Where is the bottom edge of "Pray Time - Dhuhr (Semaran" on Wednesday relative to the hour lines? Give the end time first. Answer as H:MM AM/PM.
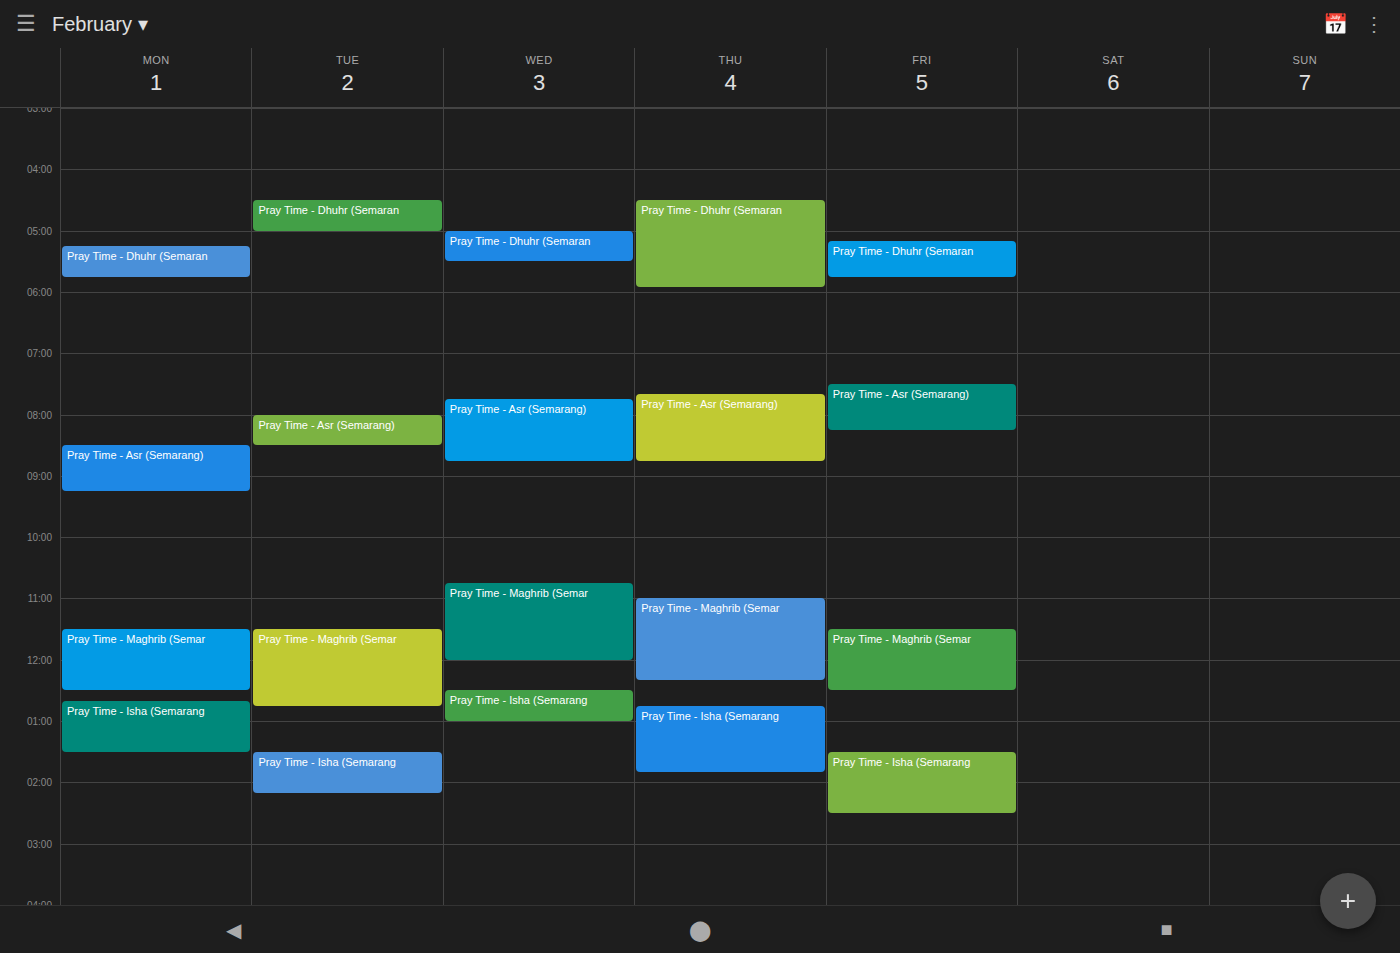
5:30 AM -- halfway between the 5 AM and 6 AM lines.